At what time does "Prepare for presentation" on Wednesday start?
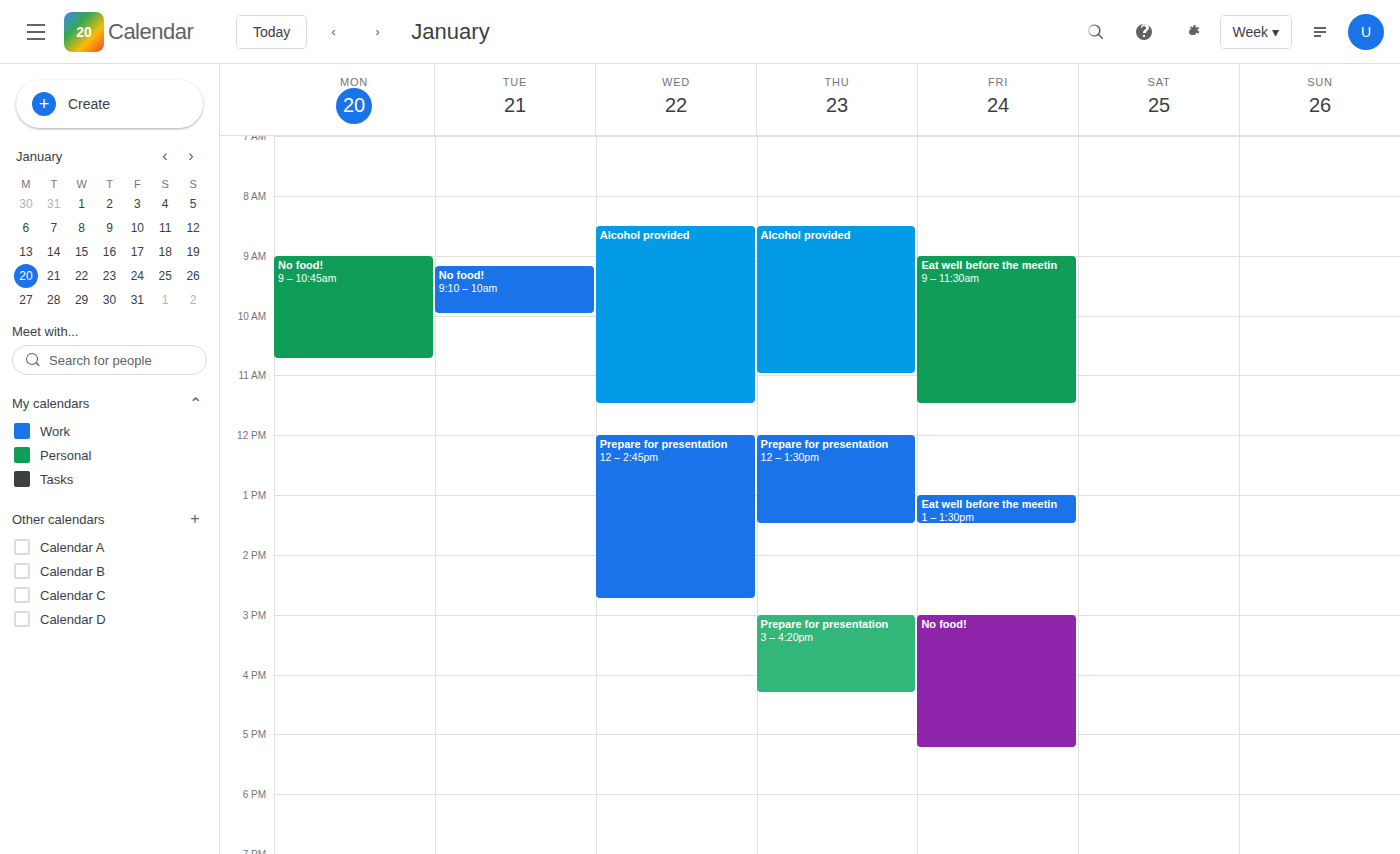
12:00 PM